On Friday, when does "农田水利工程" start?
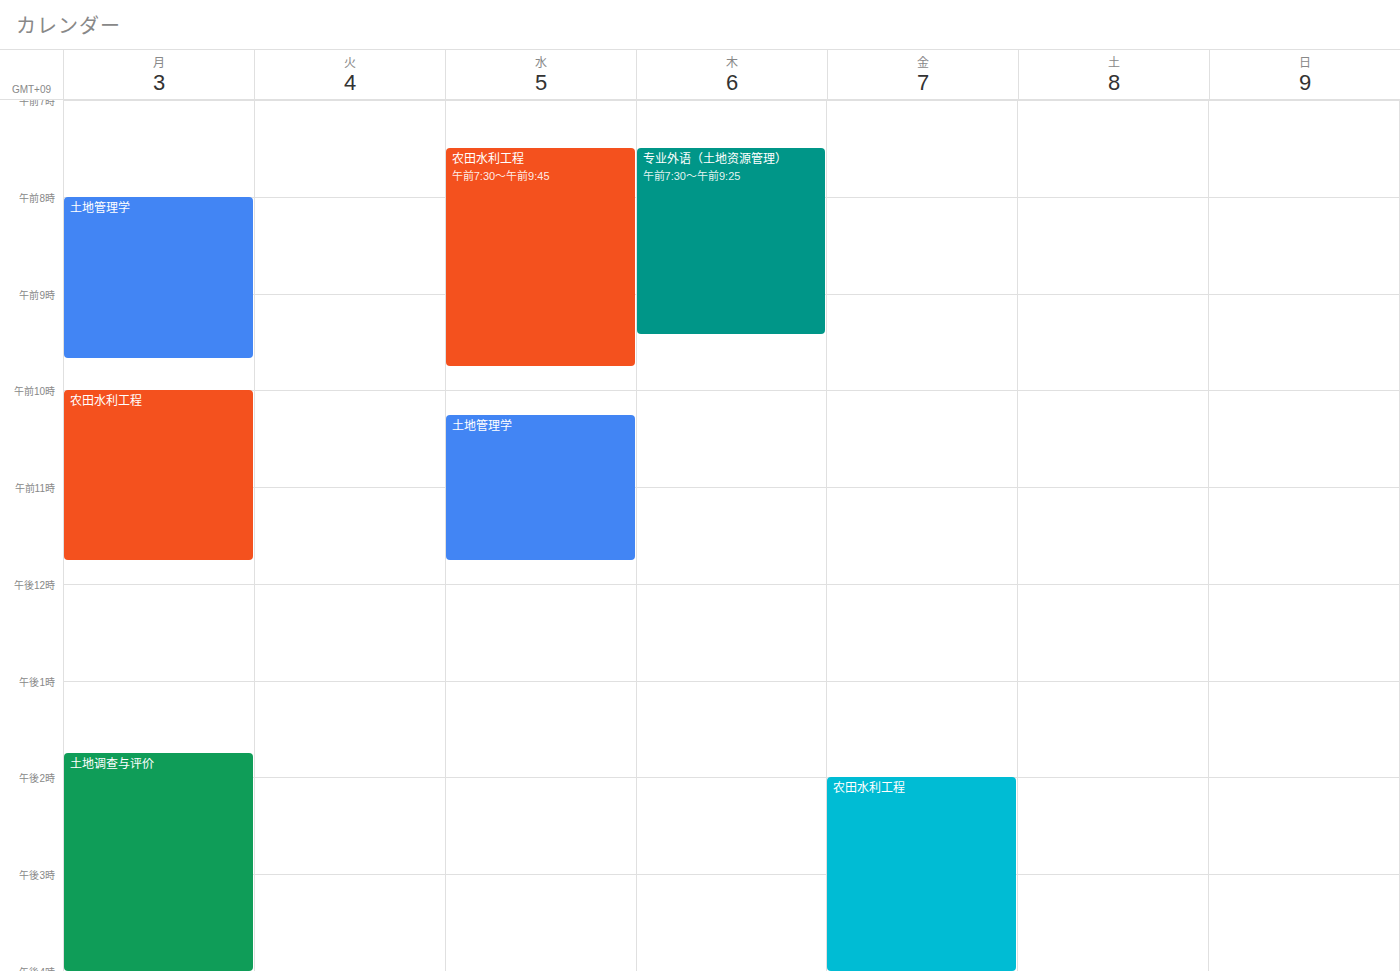
2:00 PM